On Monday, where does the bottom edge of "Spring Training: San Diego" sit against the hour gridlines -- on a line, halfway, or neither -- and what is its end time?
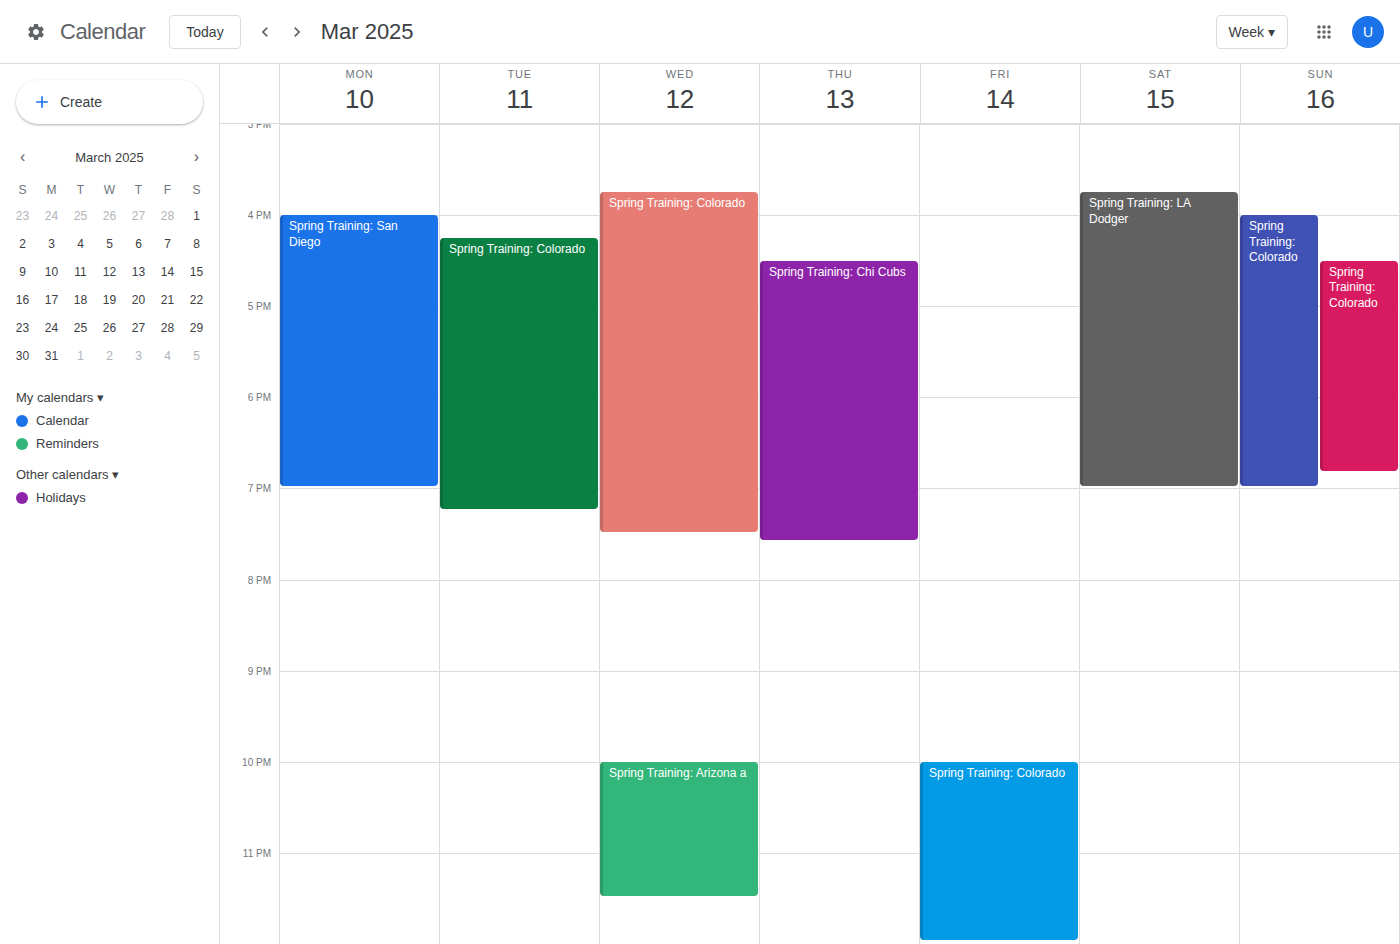
7:00 PM -- exactly on the 7 PM line.